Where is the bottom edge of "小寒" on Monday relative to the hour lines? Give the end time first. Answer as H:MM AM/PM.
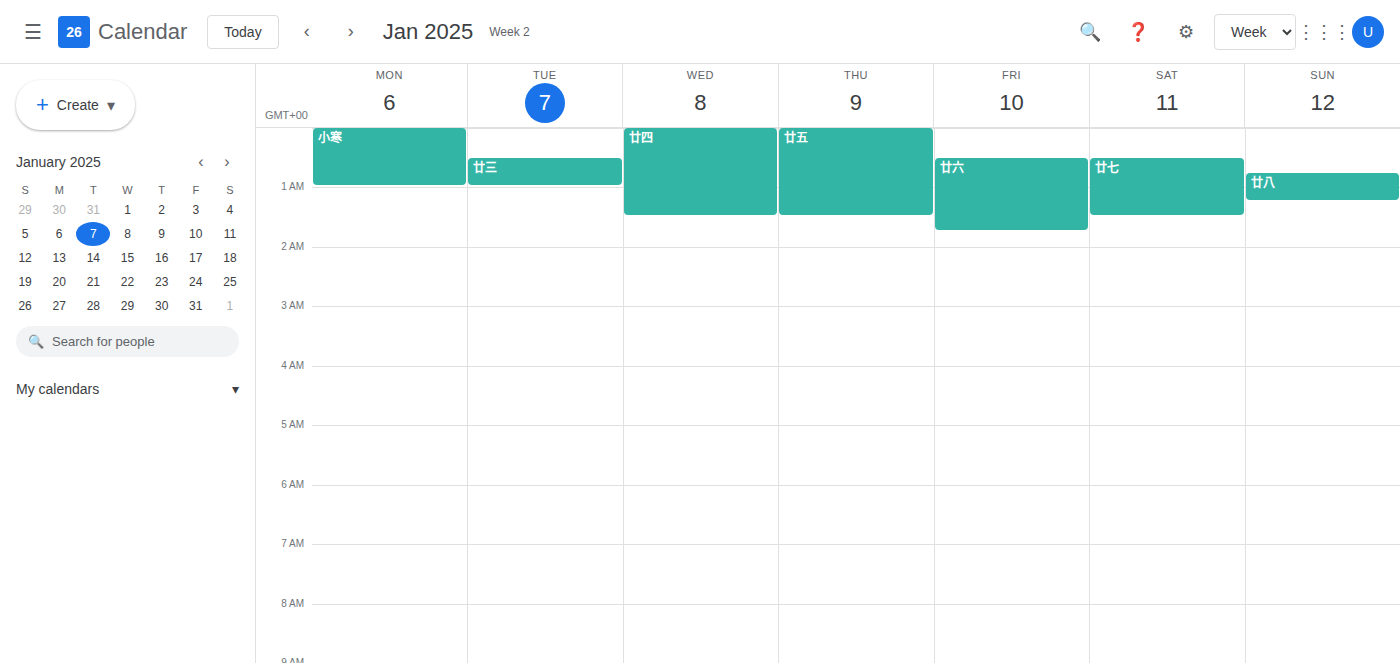
1:00 AM -- exactly on the 1 AM line.